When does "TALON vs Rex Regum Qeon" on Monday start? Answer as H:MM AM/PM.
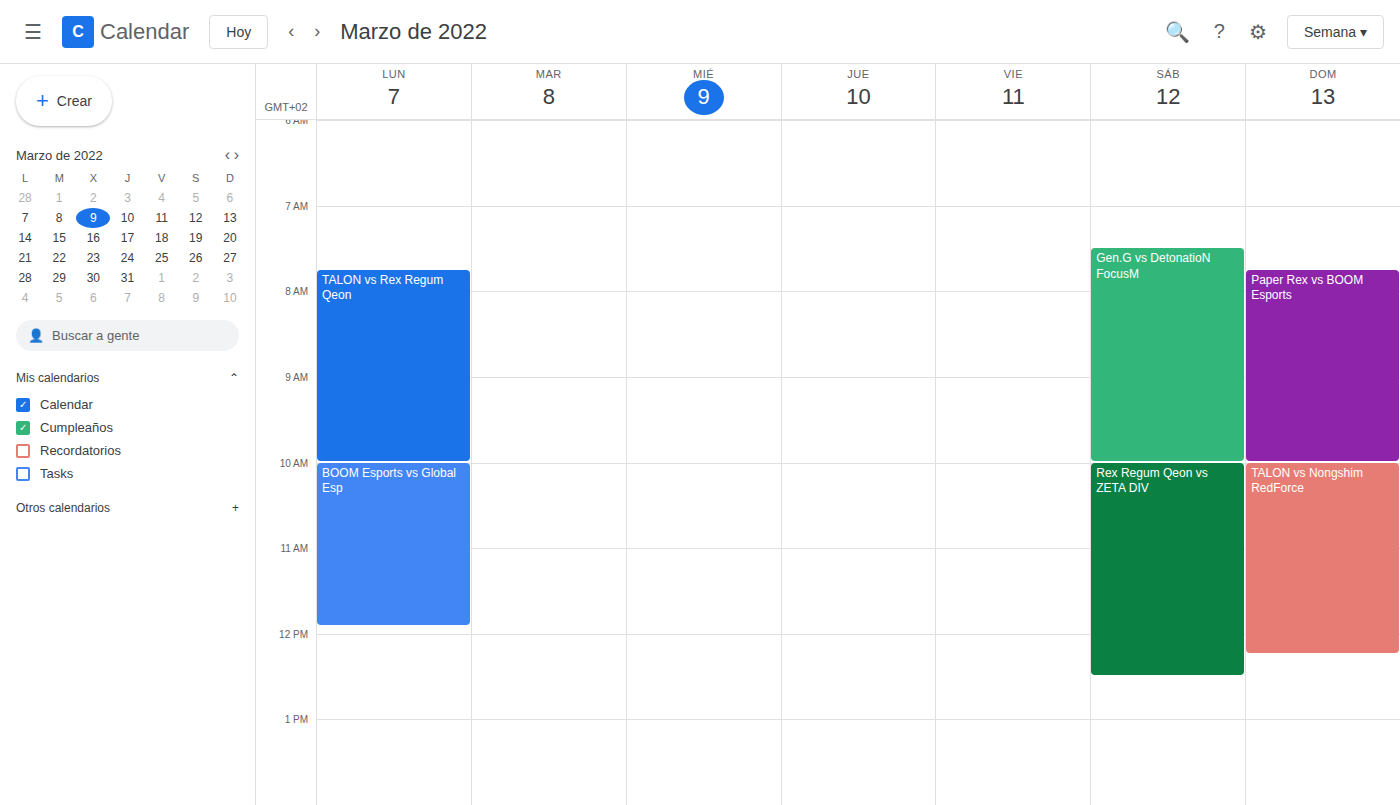
7:45 AM